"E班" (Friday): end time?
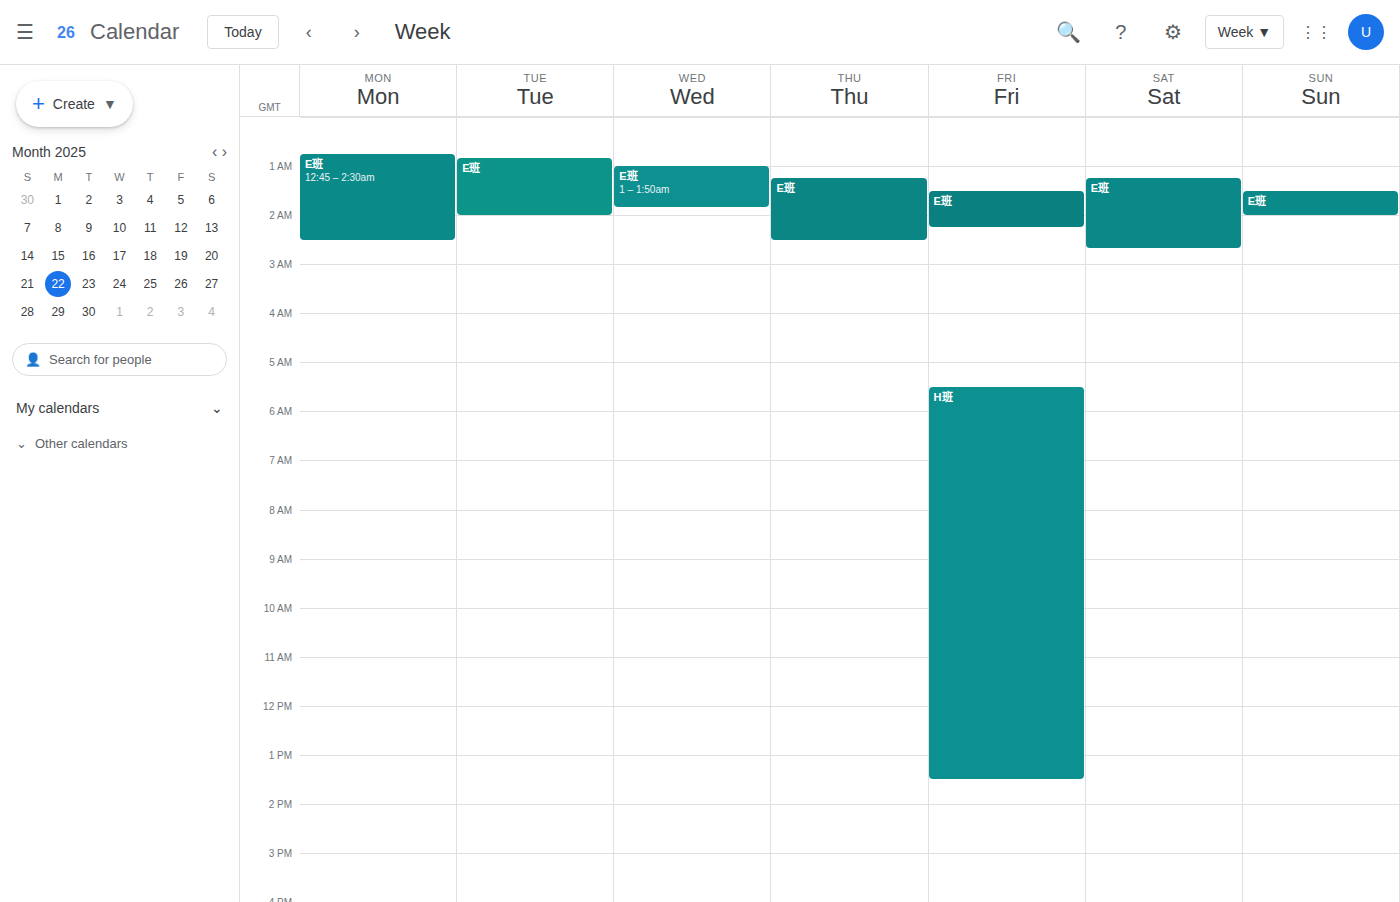
2:15 AM